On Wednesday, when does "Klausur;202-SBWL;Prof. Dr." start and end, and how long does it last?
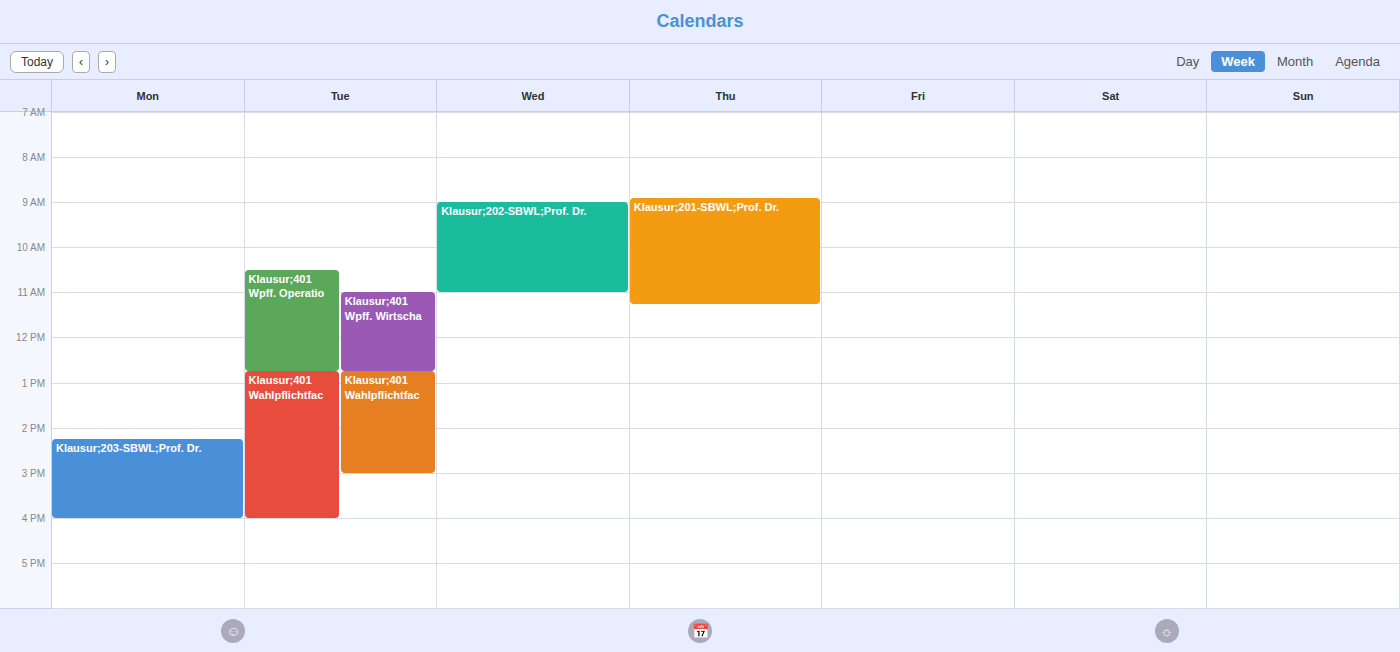
9:00 AM to 11:00 AM, 2 hours